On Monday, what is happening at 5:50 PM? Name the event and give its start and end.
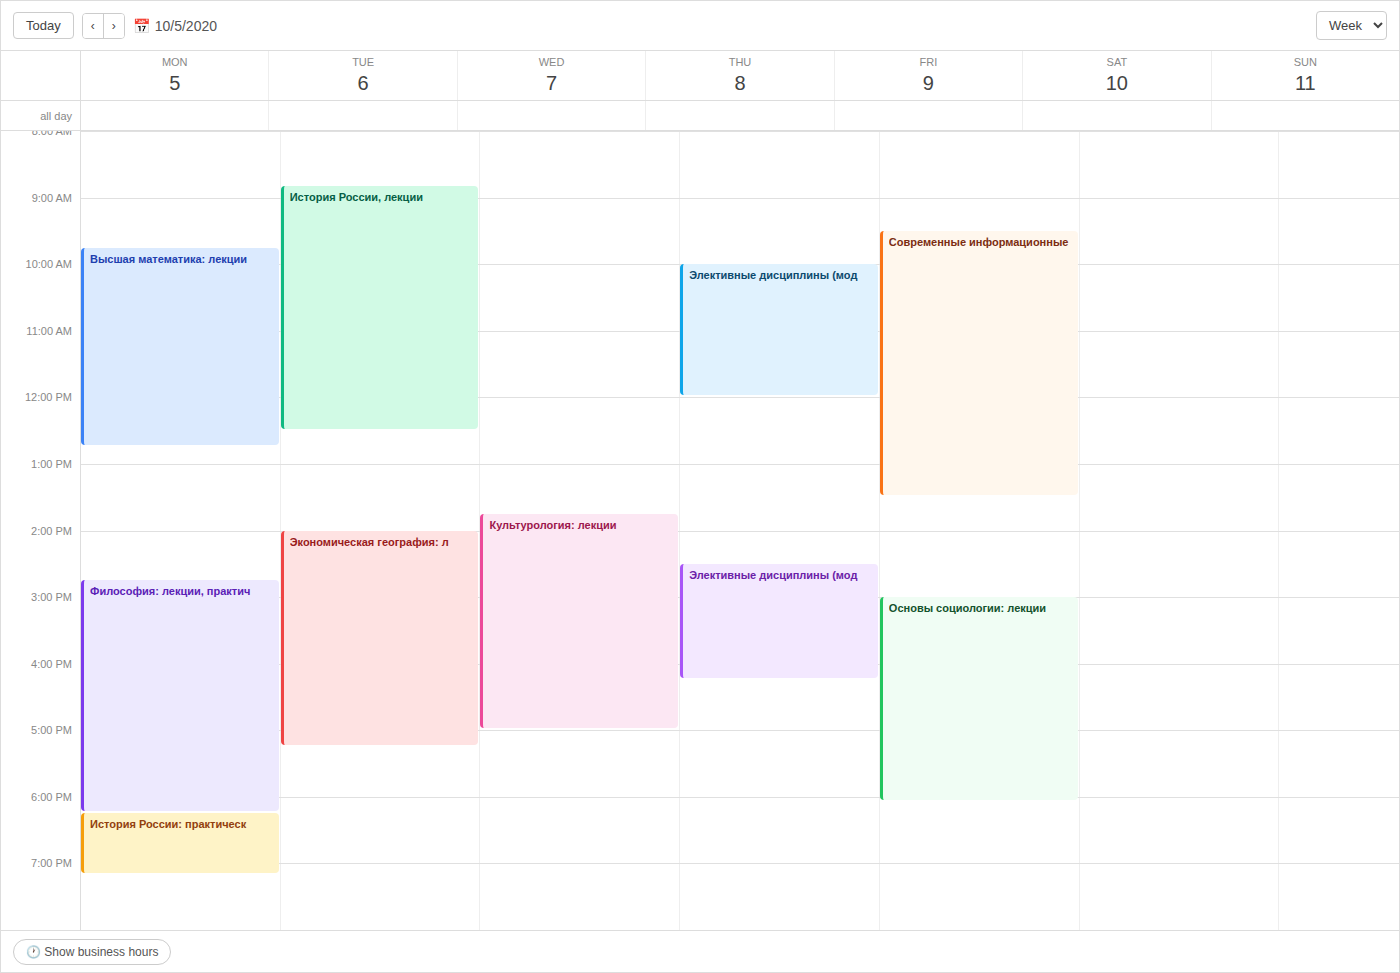
"Философия: лекции, практич", 2:45 PM to 6:15 PM